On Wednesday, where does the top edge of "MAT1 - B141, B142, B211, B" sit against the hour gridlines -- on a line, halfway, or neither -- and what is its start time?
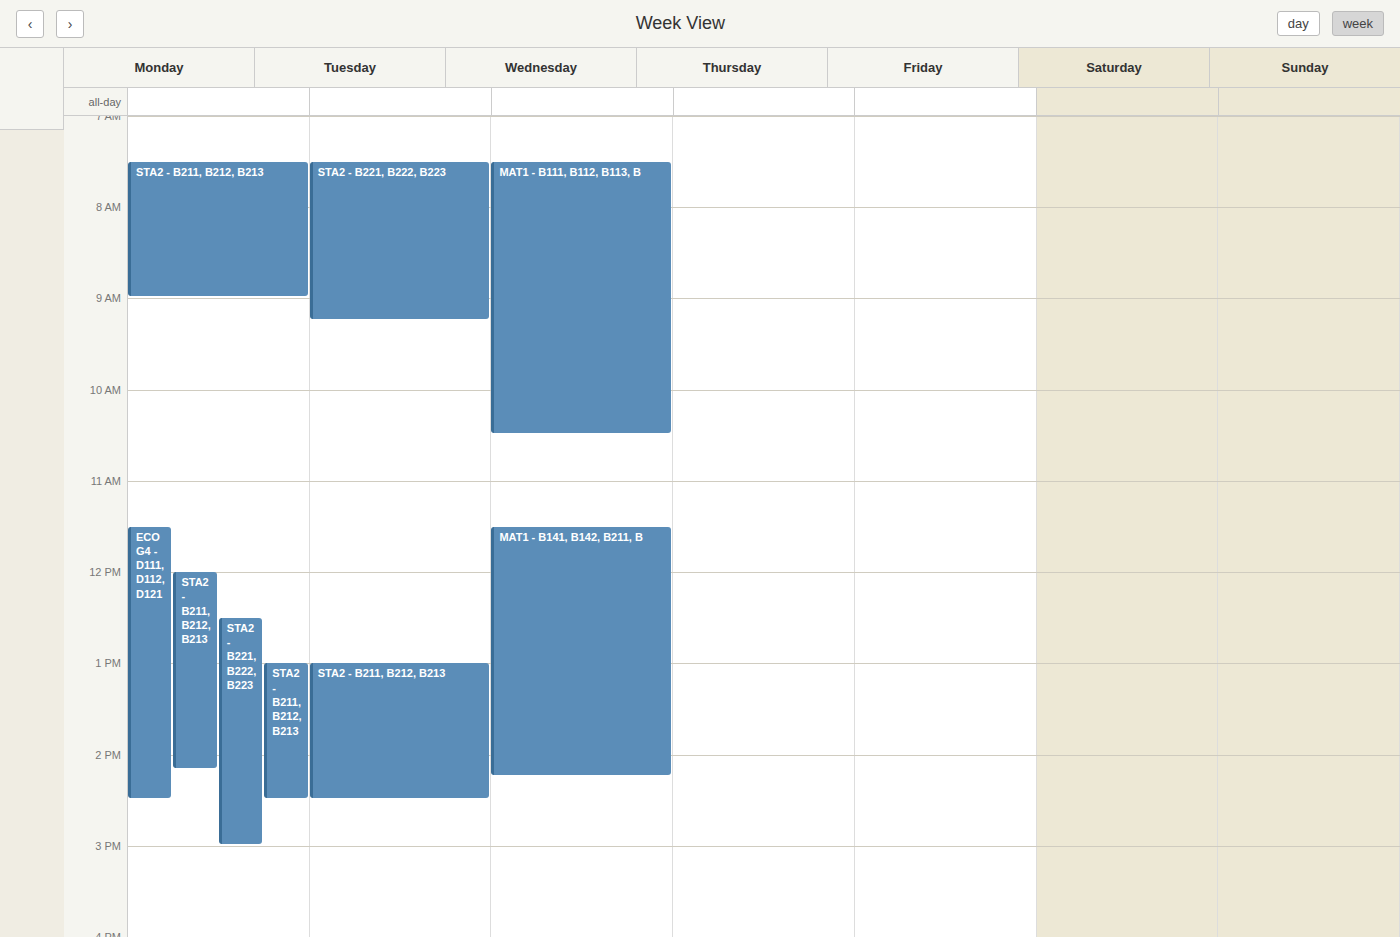
11:30 AM -- halfway between the 11 AM and 12 PM lines.